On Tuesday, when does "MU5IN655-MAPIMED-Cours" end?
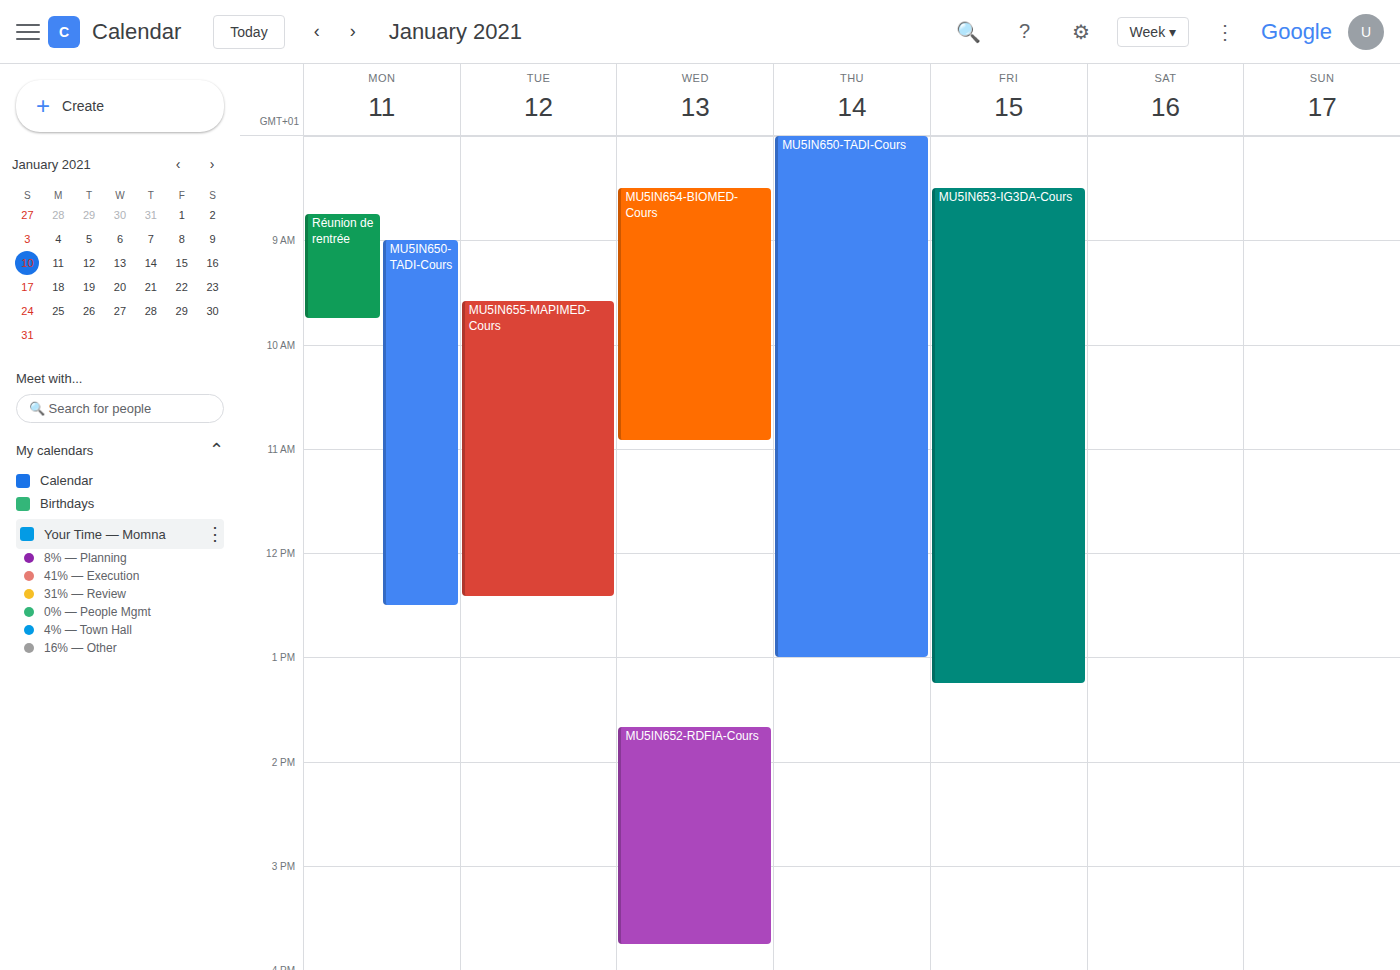
12:25 PM